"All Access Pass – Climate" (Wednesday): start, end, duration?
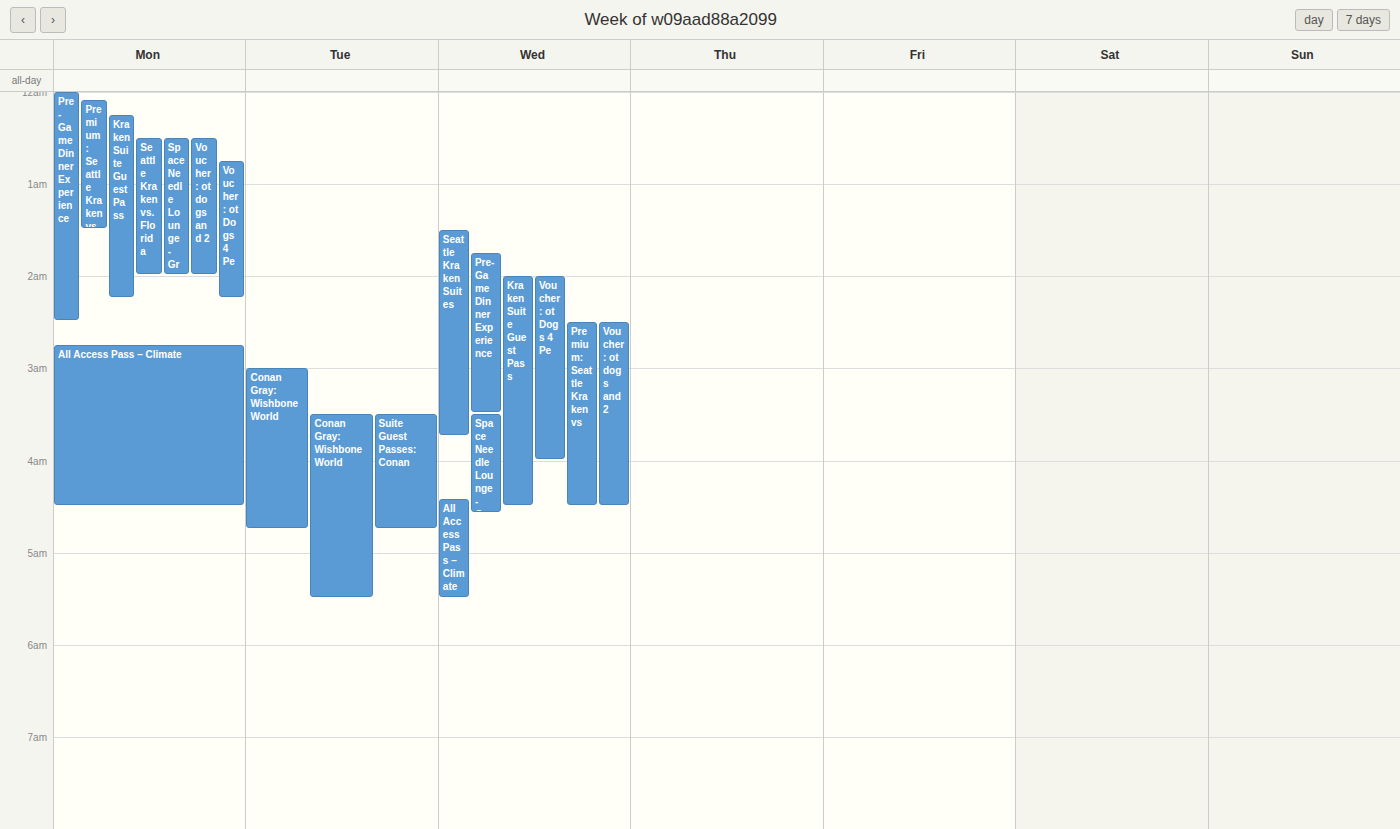
4:25 AM to 5:30 AM, 1 hour 5 minutes